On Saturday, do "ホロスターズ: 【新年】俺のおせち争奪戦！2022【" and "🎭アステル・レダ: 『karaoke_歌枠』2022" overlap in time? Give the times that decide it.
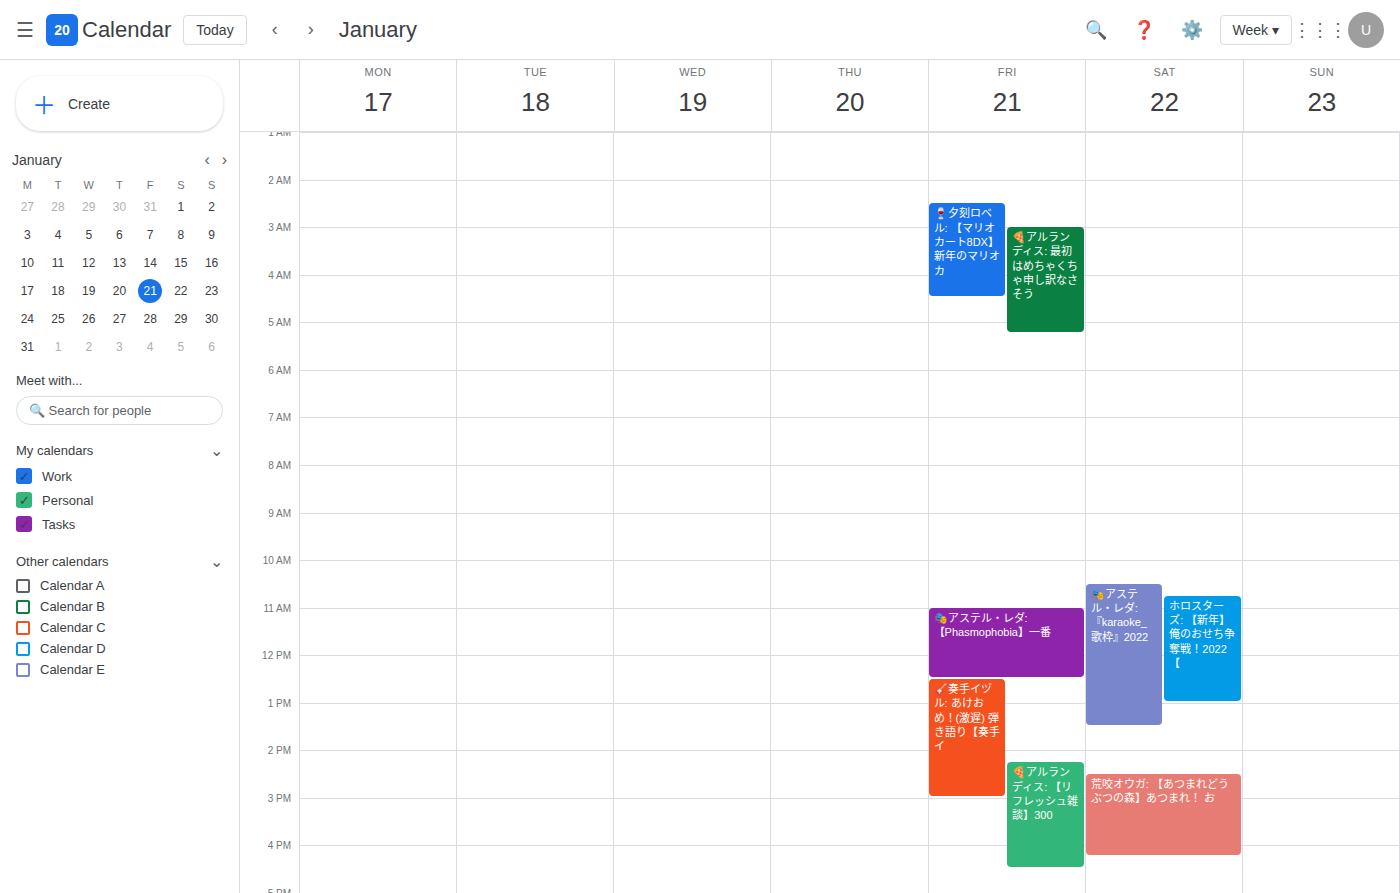
"ホロスターズ: 【新年】俺のおせち争奪戦！2022【" runs 10:45 to 13:00, inside "🎭アステル・レダ: 『karaoke_歌枠』2022" -- they overlap.